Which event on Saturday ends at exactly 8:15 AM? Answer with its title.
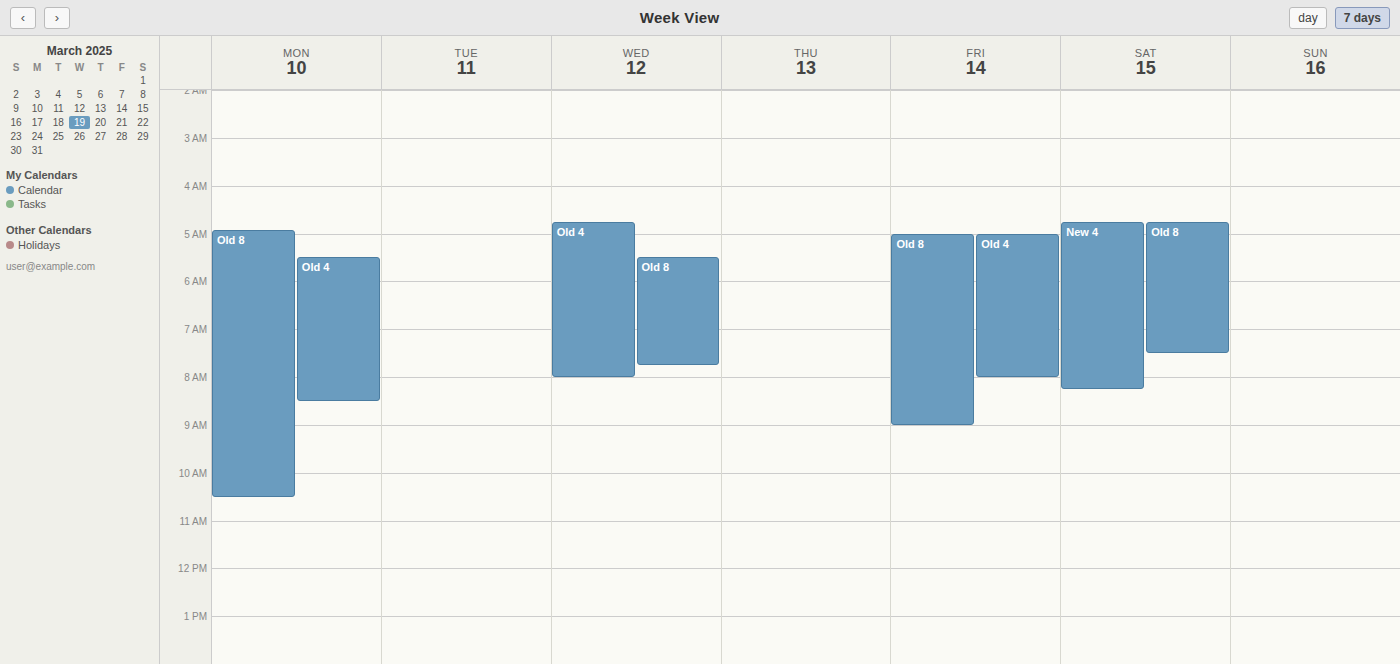
"New 4"